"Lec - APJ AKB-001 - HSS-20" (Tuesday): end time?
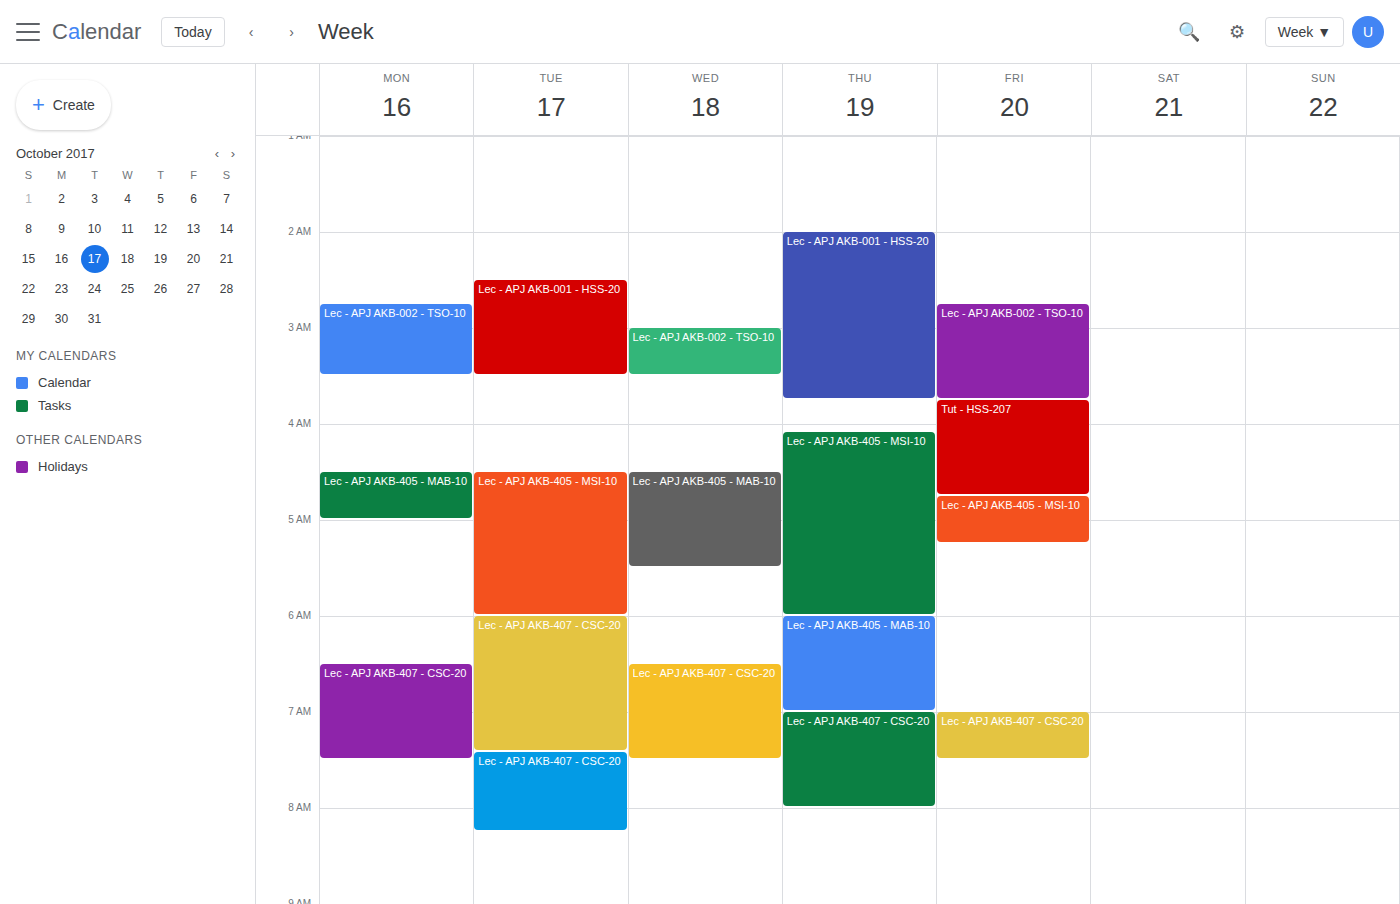
3:30 AM